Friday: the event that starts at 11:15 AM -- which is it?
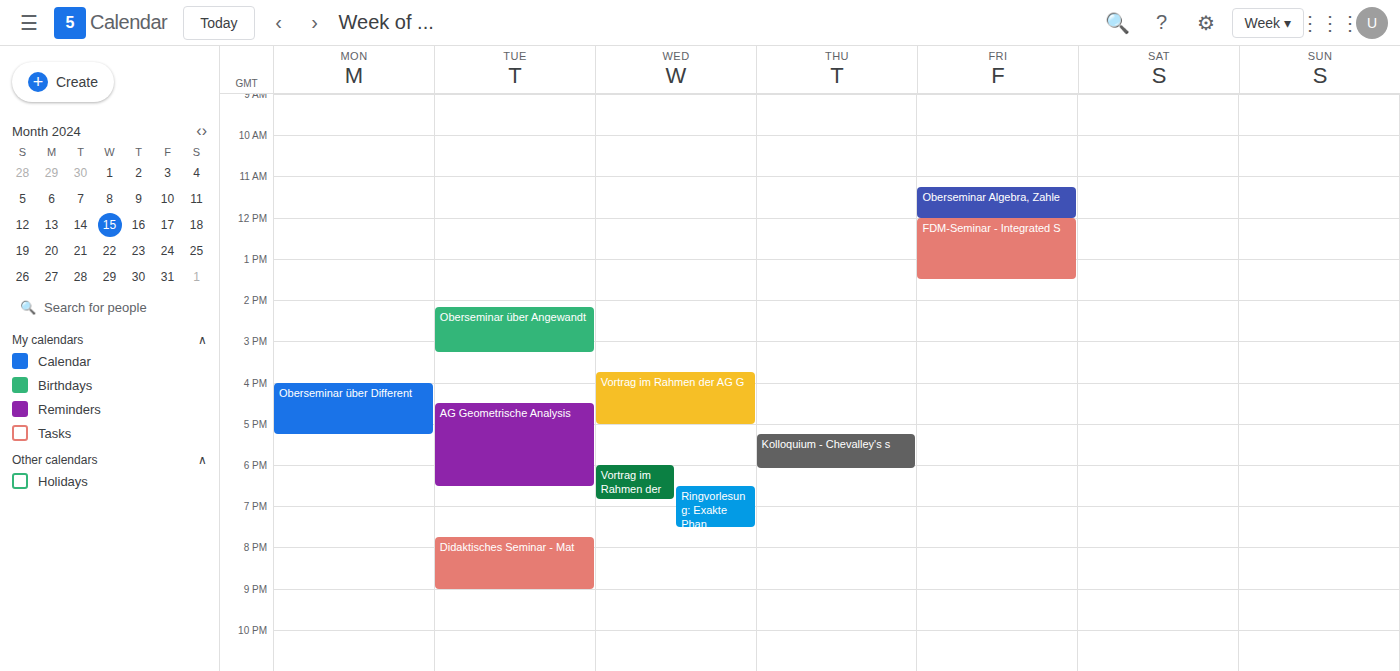
"Oberseminar Algebra, Zahle"